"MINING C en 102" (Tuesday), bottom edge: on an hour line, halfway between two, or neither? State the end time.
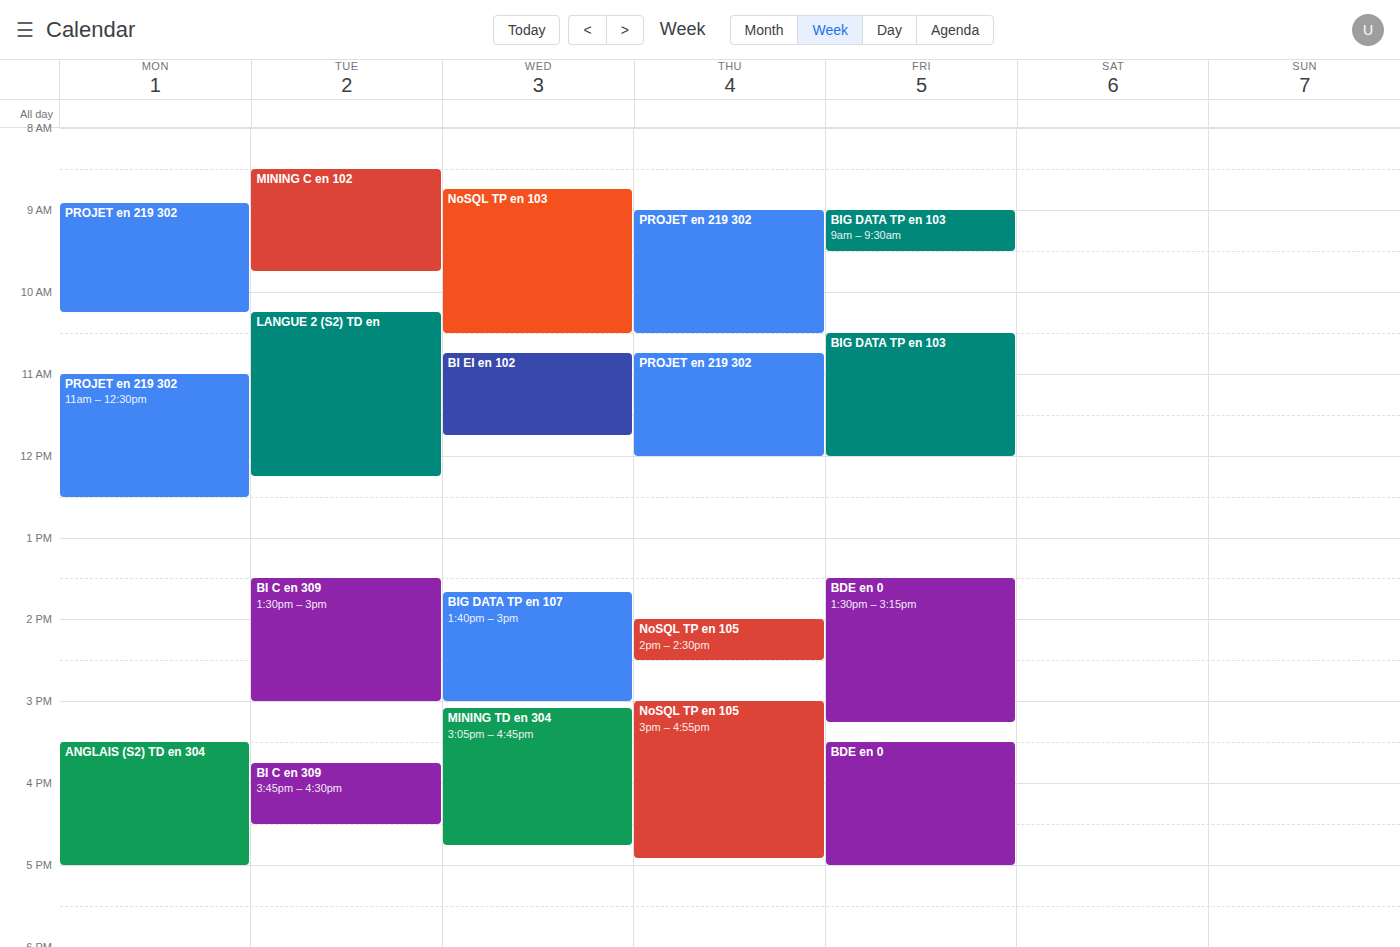
9:45 AM -- neither: three quarters of the way from the 9 AM line to the 10 AM line.